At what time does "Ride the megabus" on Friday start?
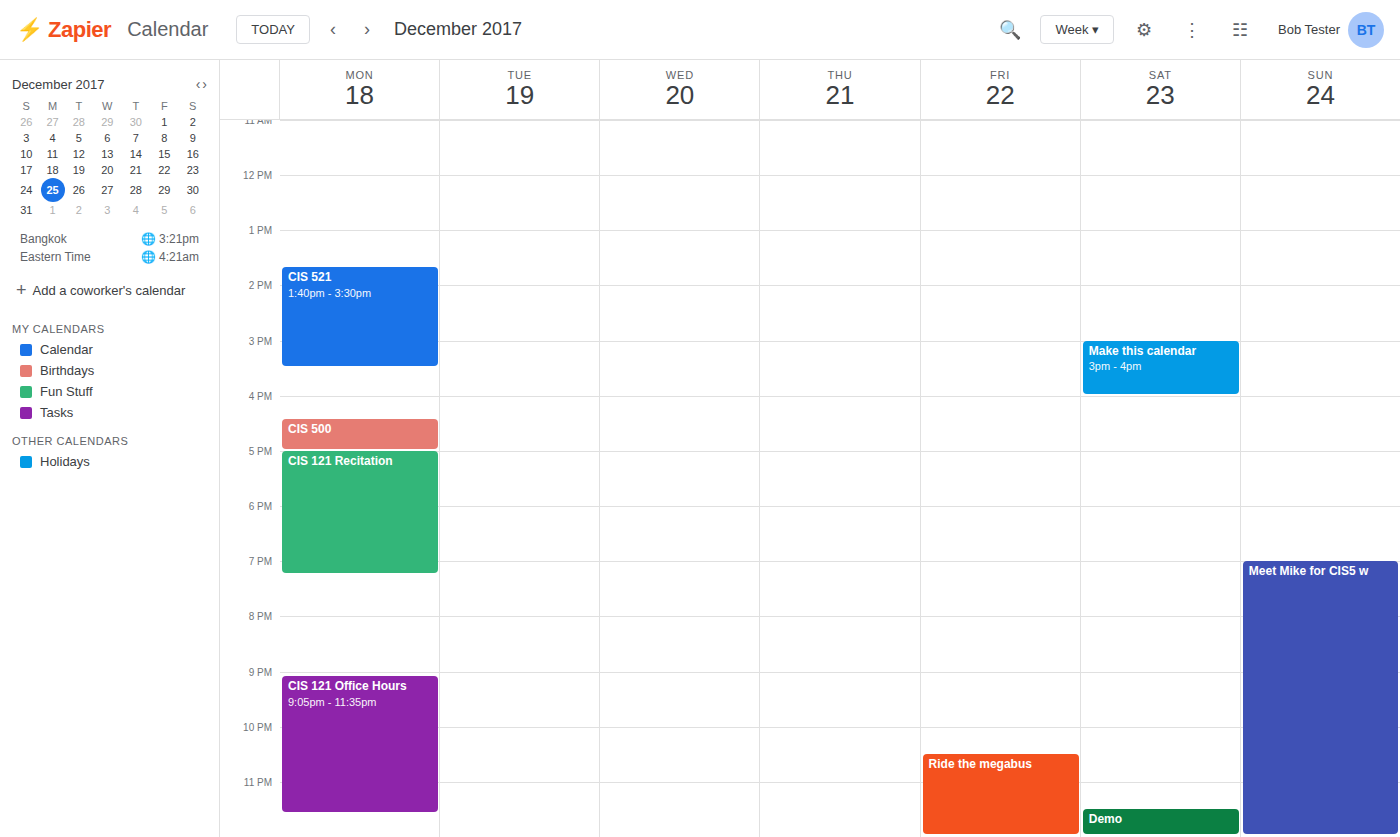
10:30 PM